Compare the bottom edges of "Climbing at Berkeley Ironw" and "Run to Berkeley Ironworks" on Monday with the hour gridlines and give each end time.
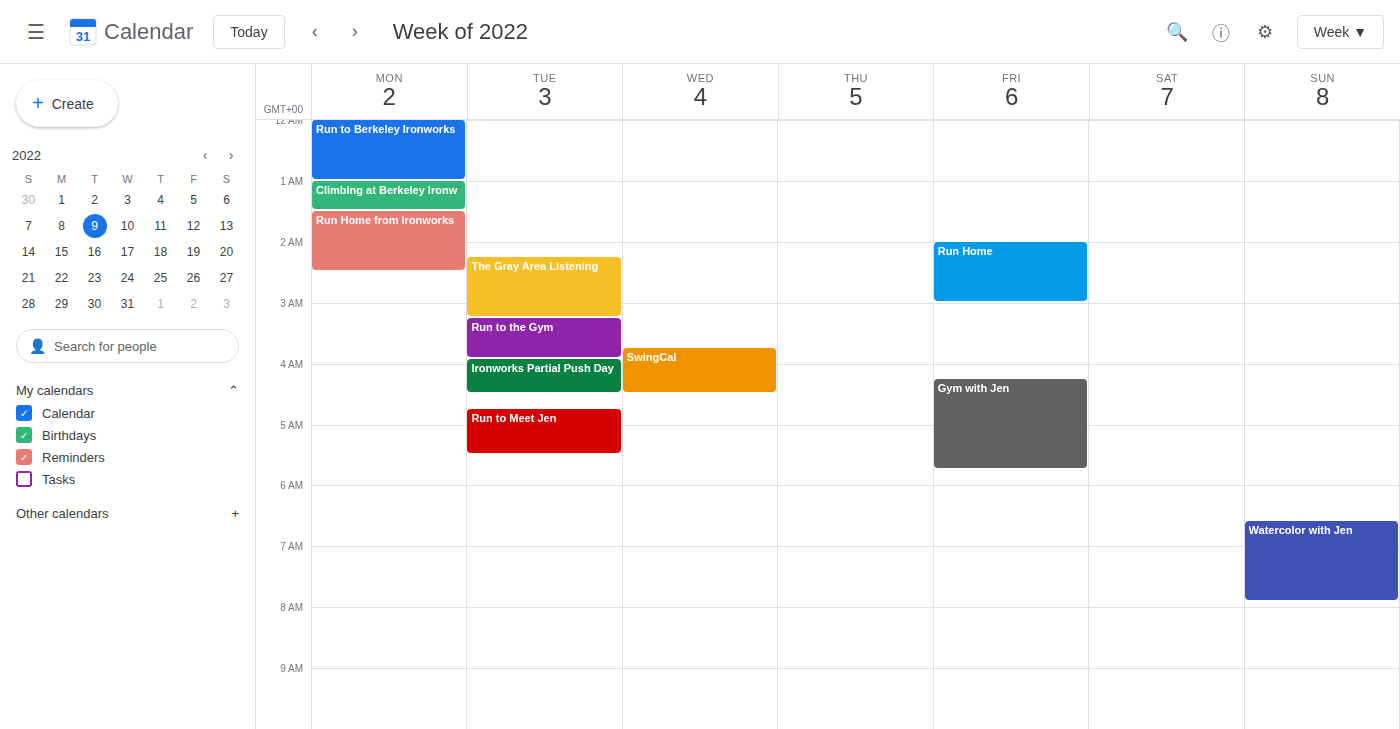
"Climbing at Berkeley Ironw": 1:30 AM, halfway between the 1 AM and 2 AM lines. "Run to Berkeley Ironworks": 1:00 AM, exactly on the 1 AM line.